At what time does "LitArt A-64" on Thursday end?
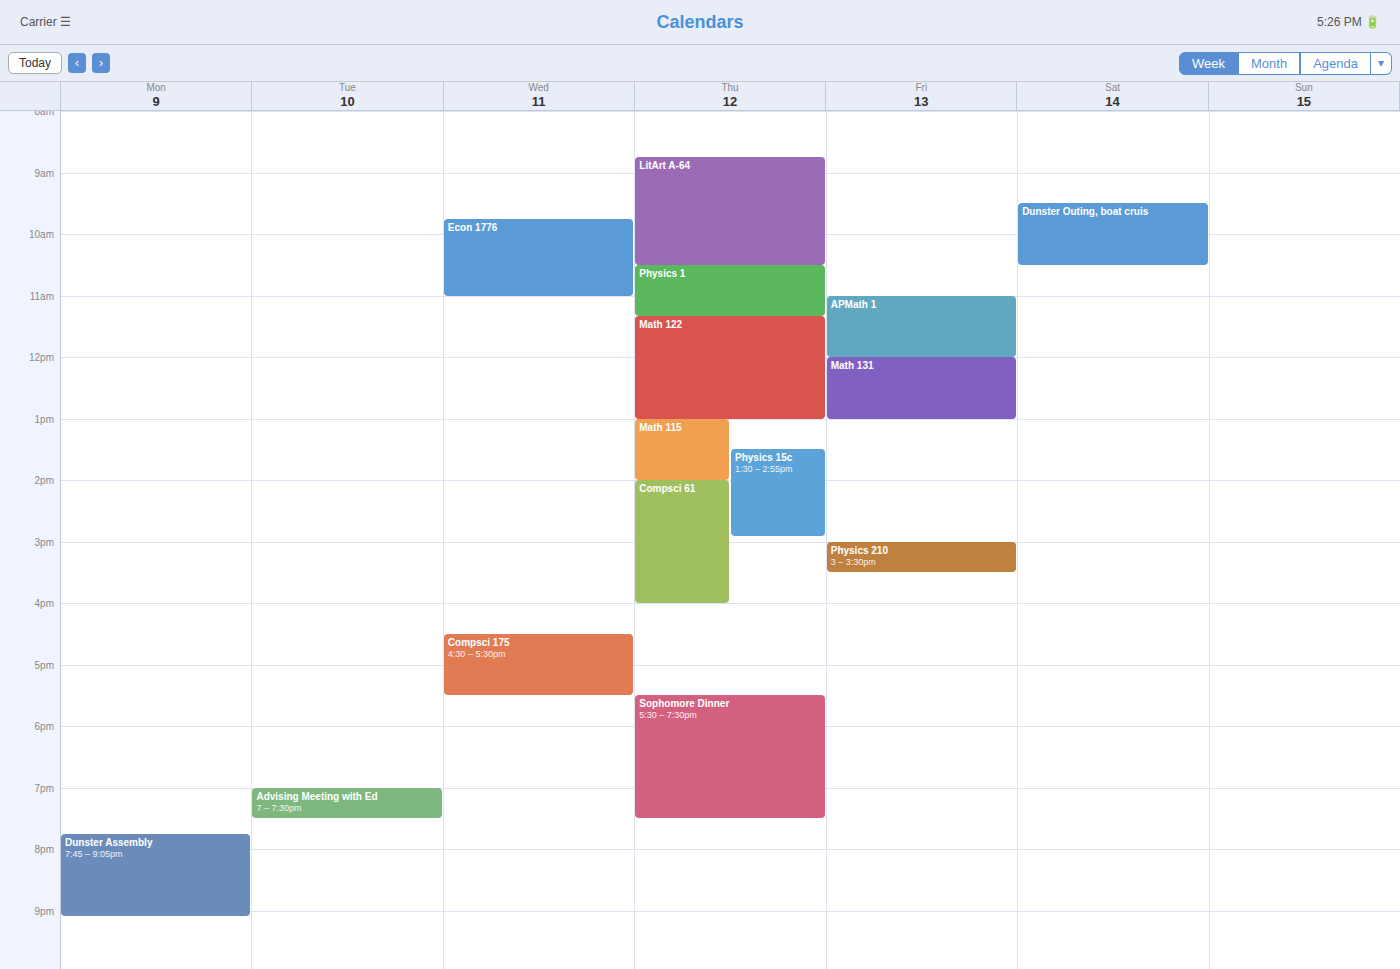
10:30